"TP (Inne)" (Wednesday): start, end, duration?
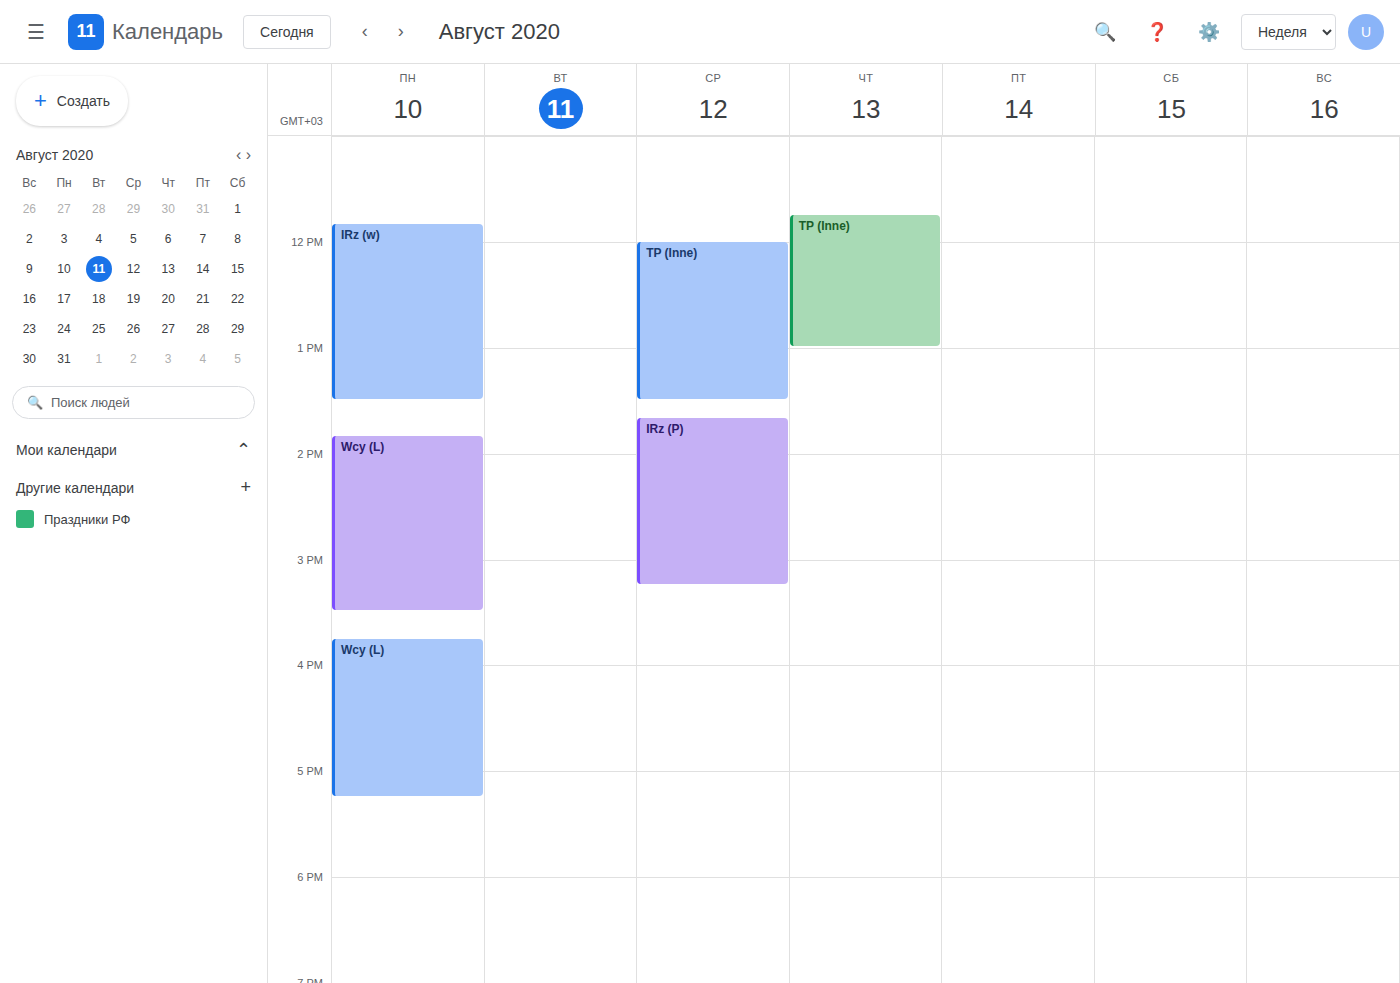
12:00 to 13:30, 1 hour 30 minutes